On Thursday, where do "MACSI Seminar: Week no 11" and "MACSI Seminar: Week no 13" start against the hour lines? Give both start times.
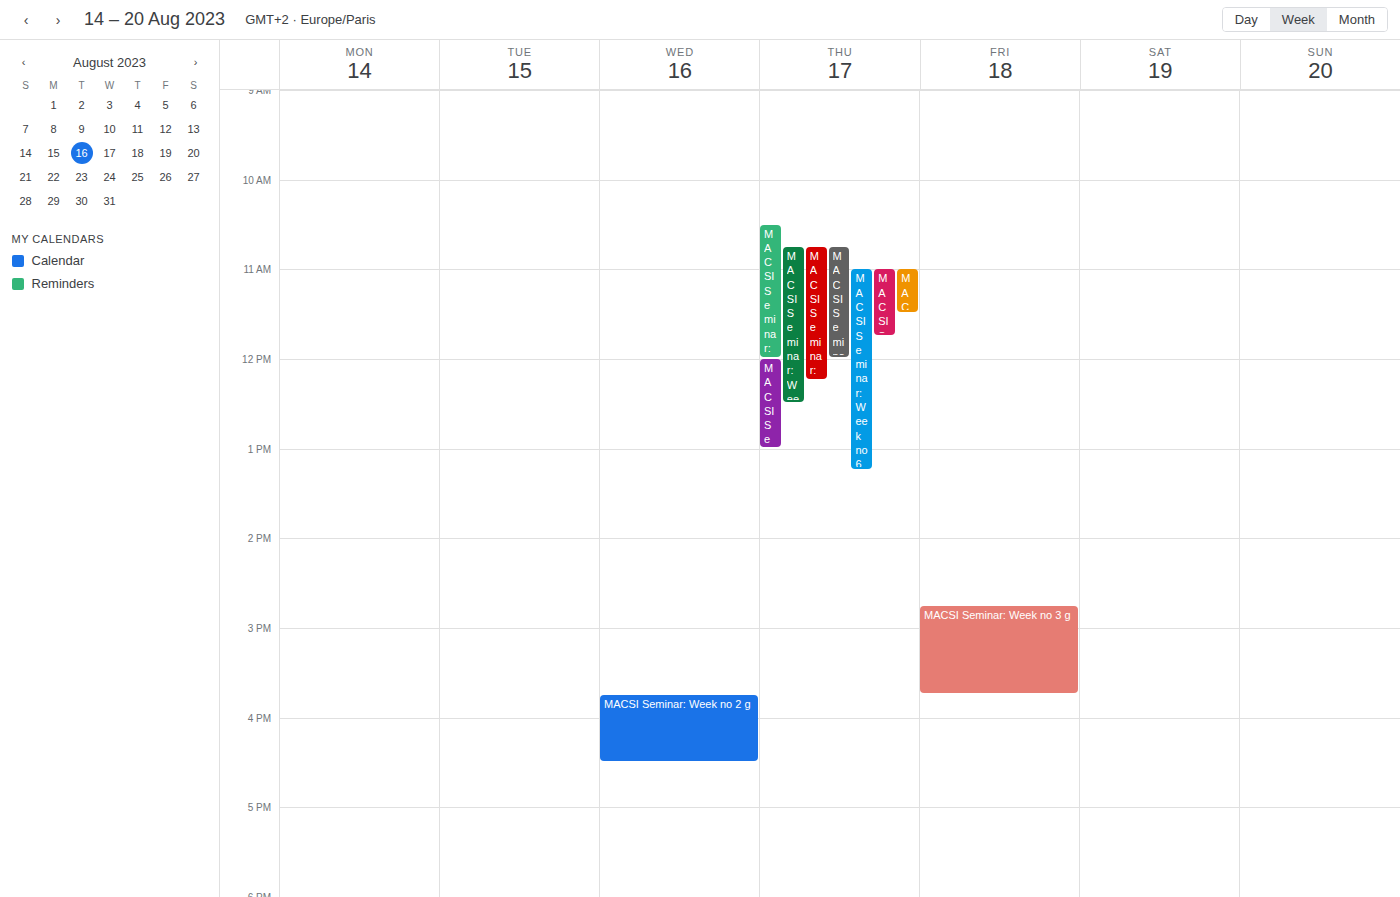
"MACSI Seminar: Week no 11": 11:00 AM, exactly on the 11 AM line. "MACSI Seminar: Week no 13": 12:00 PM, exactly on the 12 PM line.